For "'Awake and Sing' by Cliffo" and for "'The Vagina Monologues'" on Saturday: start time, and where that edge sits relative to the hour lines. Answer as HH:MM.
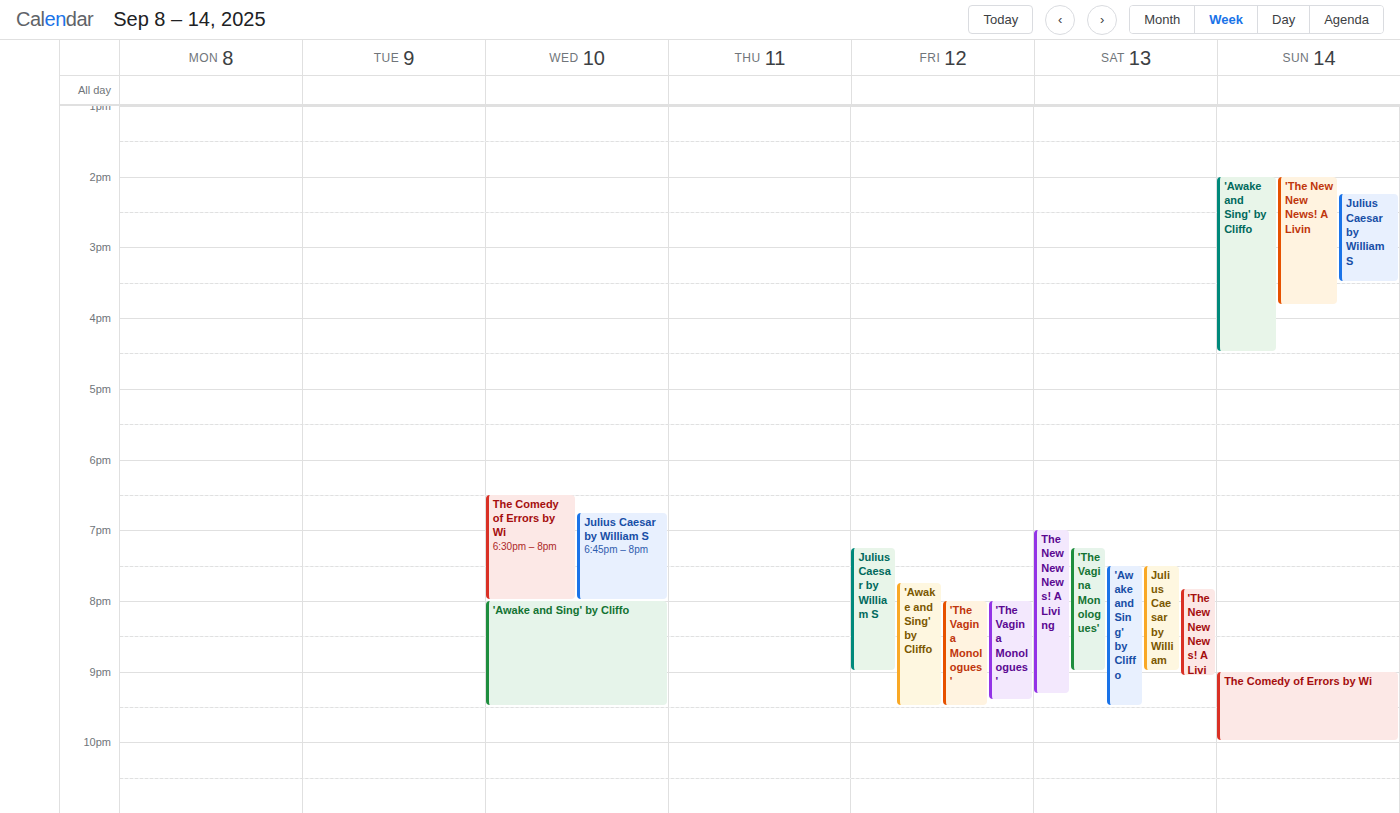
"'Awake and Sing' by Cliffo": 19:30, halfway between the 19:00 and 20:00 lines. "'The Vagina Monologues'": 19:15, neither: a quarter of the way from the 19:00 line to the 20:00 line.